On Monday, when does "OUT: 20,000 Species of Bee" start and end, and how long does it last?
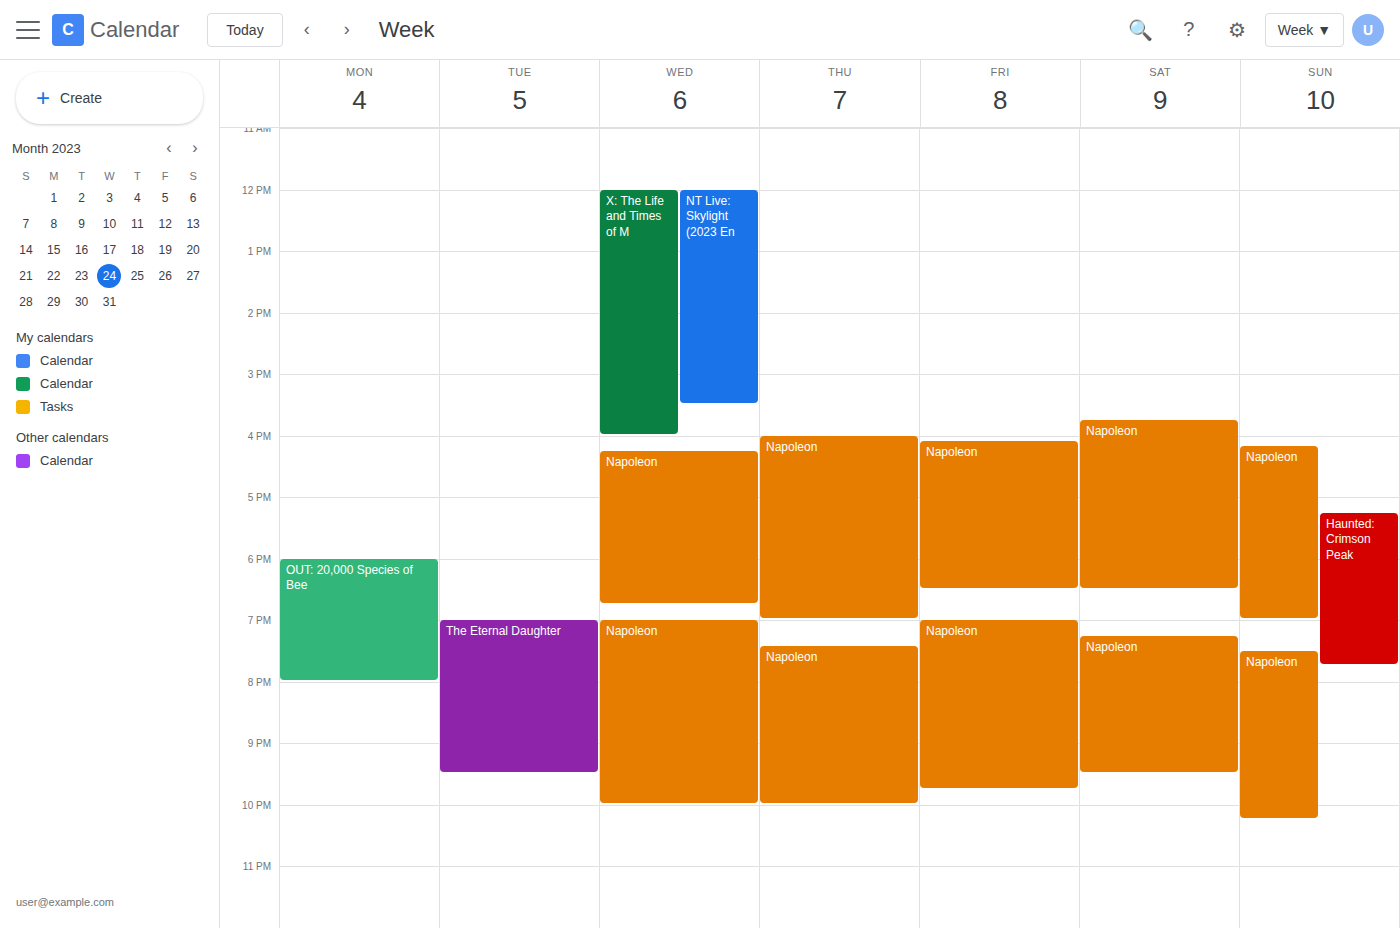
18:00 to 20:00, 2 hours